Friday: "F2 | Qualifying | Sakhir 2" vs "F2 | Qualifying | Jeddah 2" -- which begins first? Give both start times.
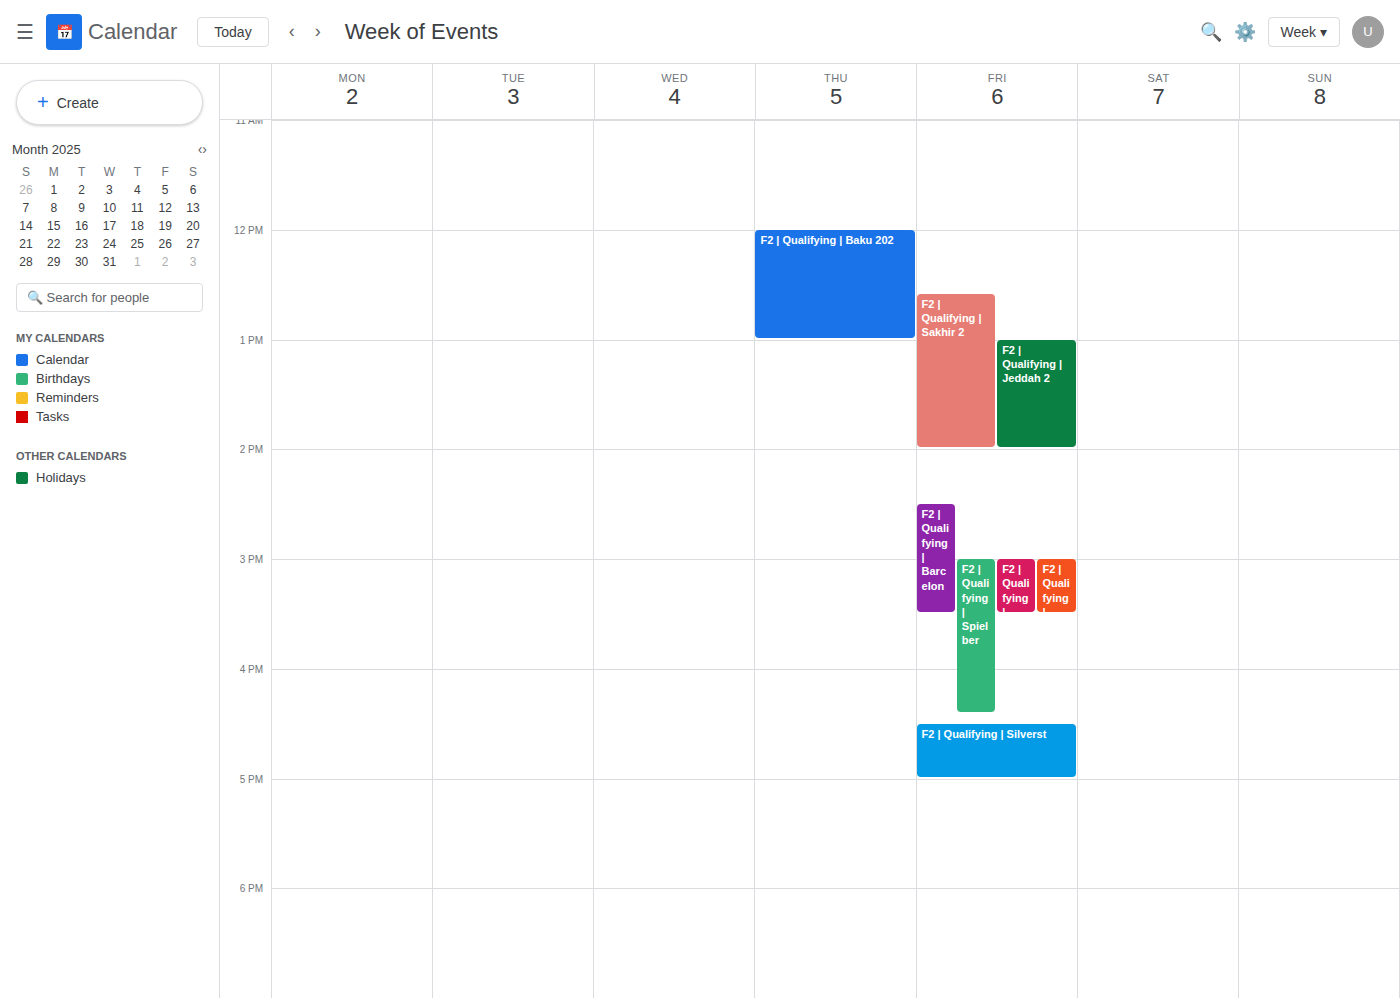
"F2 | Qualifying | Sakhir 2" 12:35 PM; "F2 | Qualifying | Jeddah 2" 1:00 PM.